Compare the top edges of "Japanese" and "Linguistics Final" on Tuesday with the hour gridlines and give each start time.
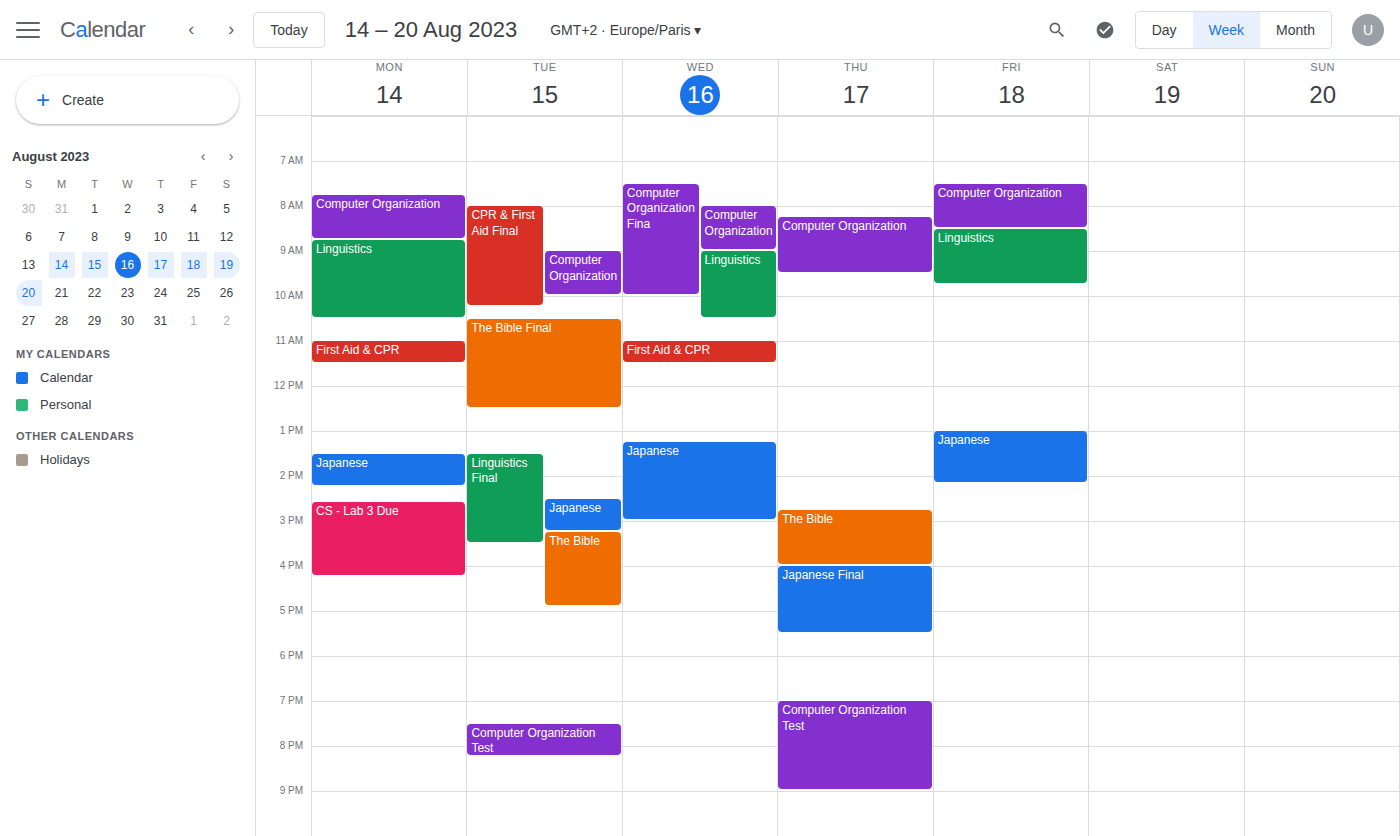
"Japanese": 2:30 PM, halfway between the 2 PM and 3 PM lines. "Linguistics Final": 1:30 PM, halfway between the 1 PM and 2 PM lines.